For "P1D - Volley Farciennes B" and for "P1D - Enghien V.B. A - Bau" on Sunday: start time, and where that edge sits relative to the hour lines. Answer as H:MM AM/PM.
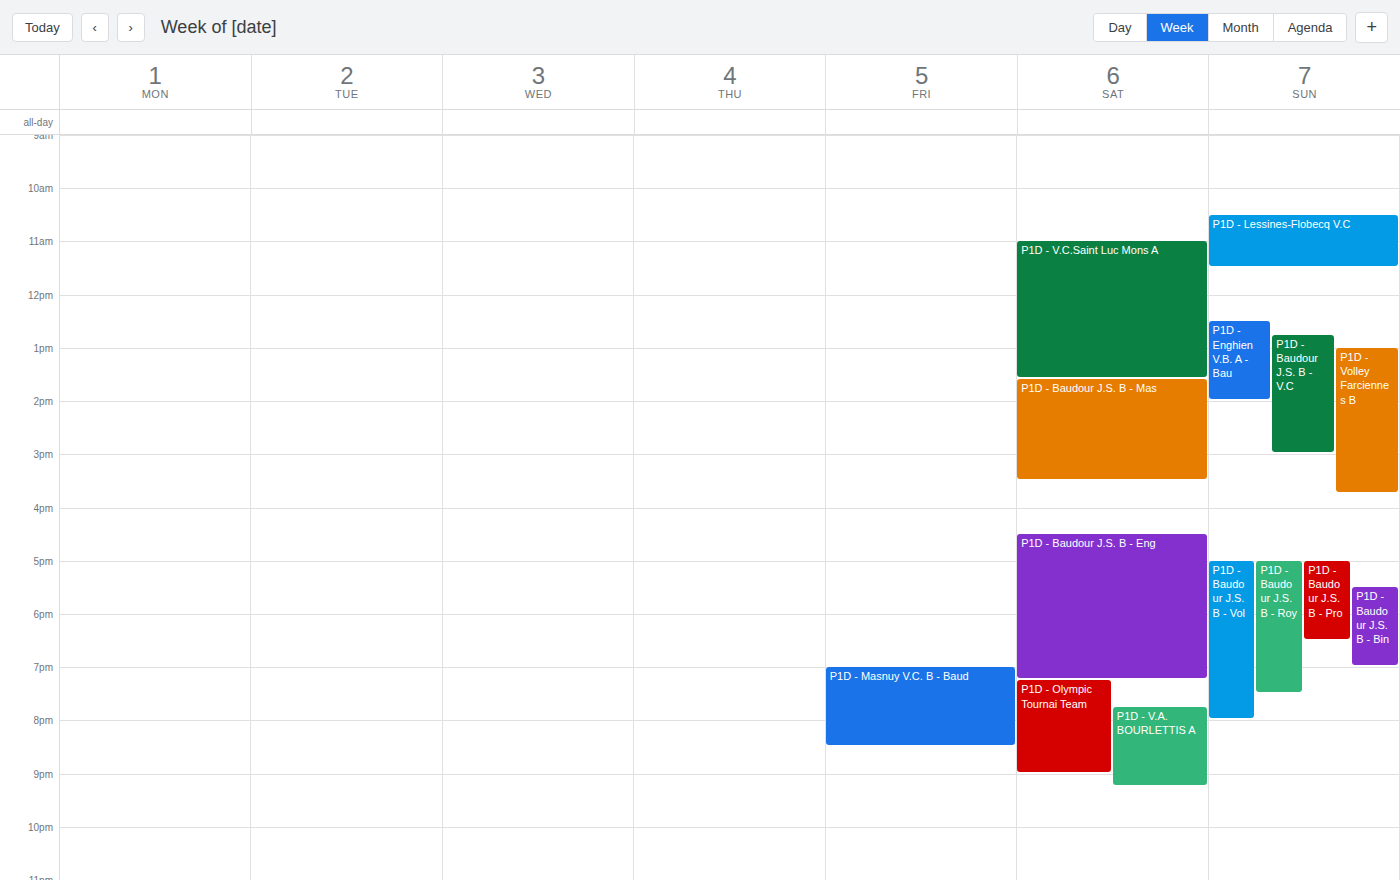
"P1D - Volley Farciennes B": 1:00 PM, exactly on the 1 PM line. "P1D - Enghien V.B. A - Bau": 12:30 PM, halfway between the 12 PM and 1 PM lines.